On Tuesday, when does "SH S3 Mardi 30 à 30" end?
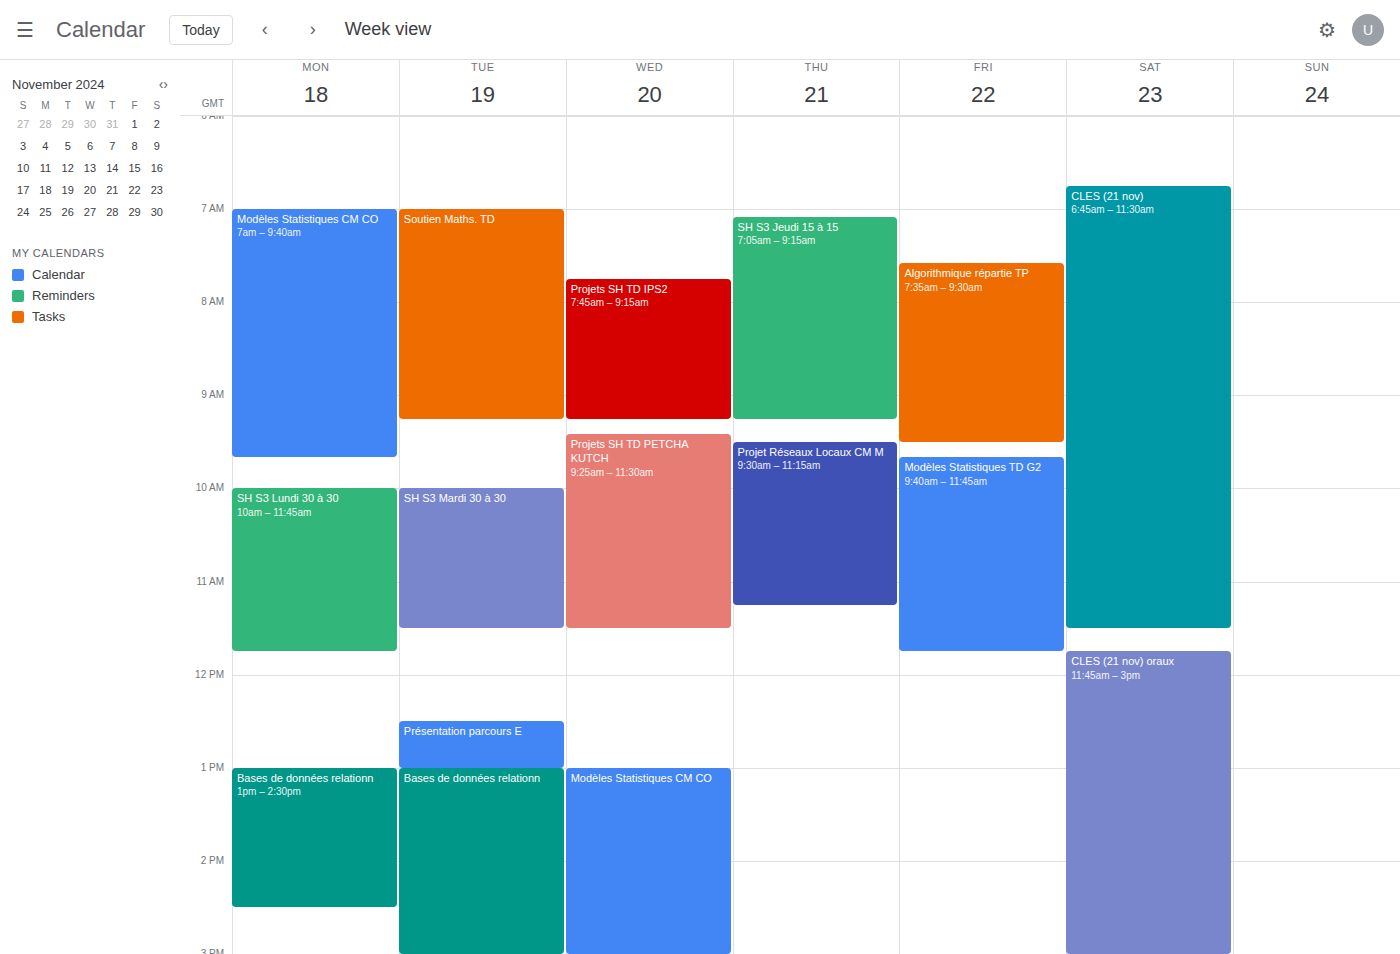
11:30 AM